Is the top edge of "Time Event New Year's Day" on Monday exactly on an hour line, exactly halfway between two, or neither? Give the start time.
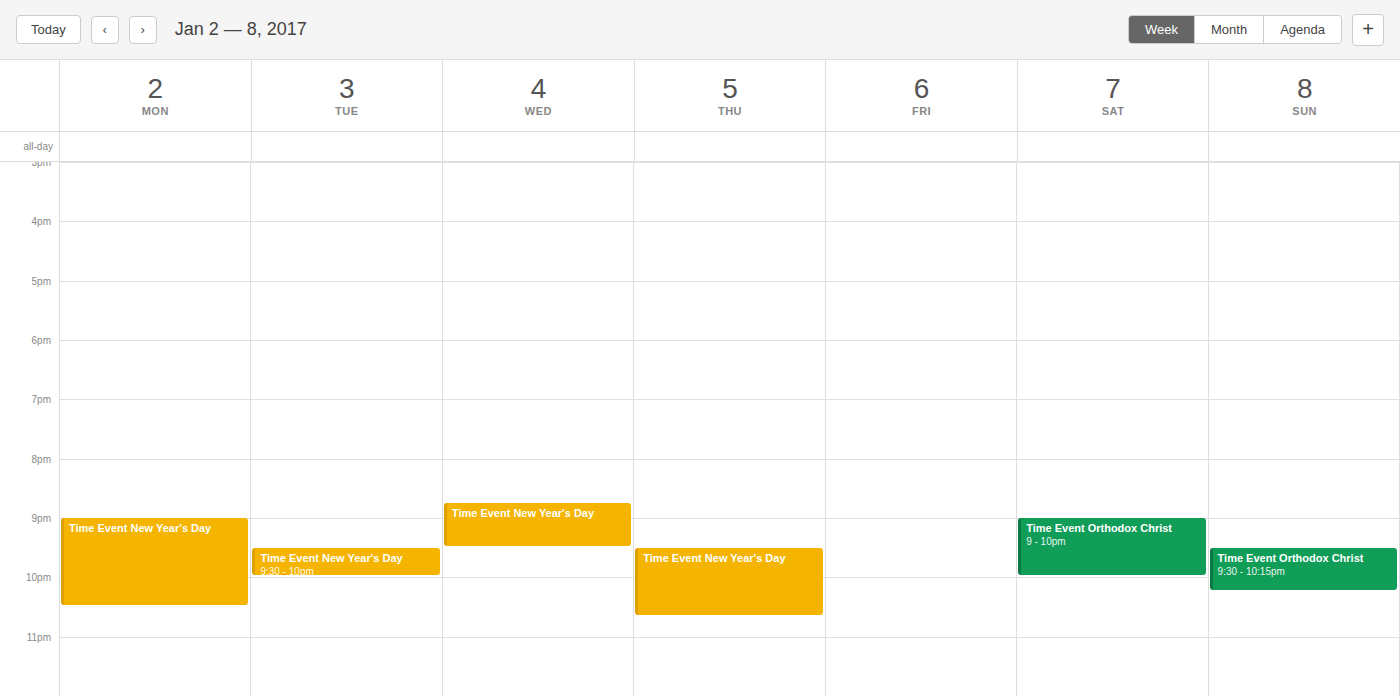
9:00 PM -- exactly on the 9 PM line.